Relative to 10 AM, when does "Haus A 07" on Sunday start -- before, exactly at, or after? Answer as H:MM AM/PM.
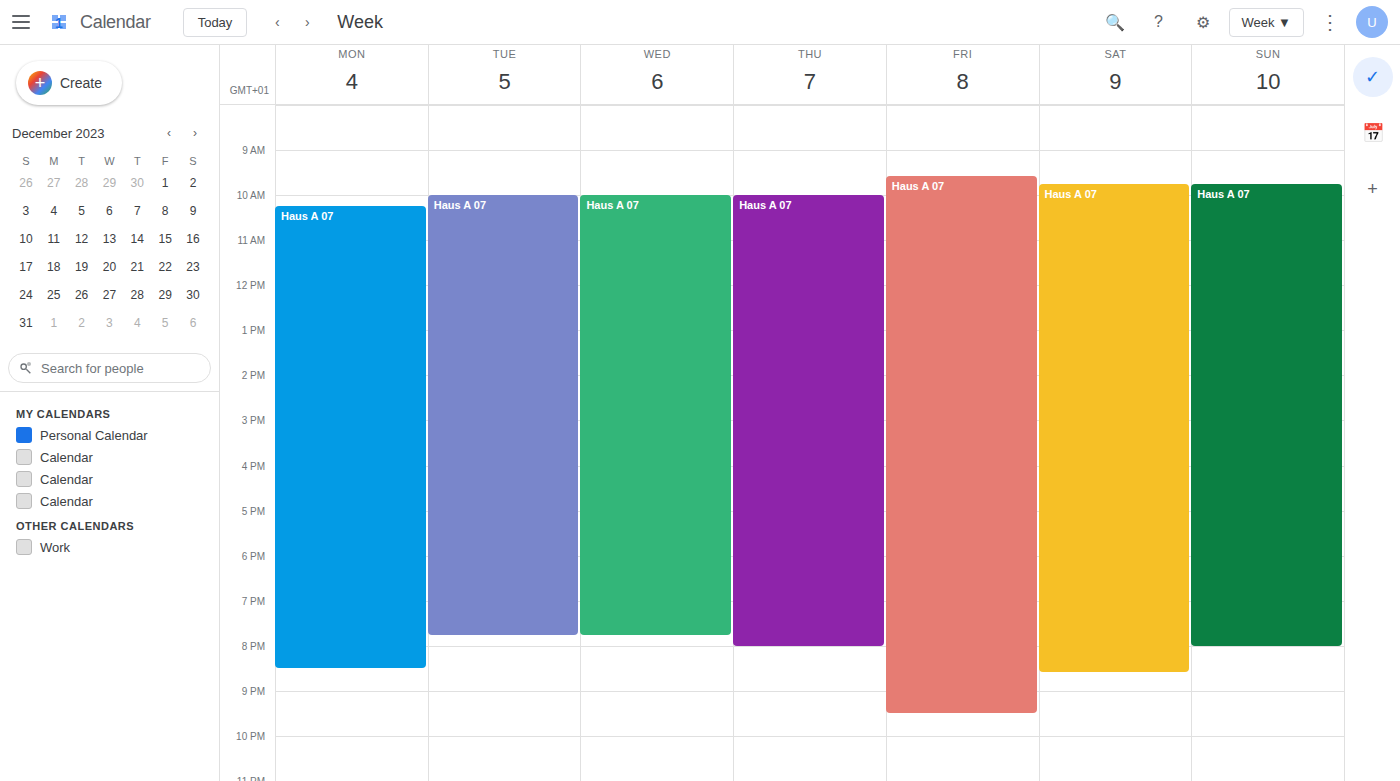
9:45 AM -- before 10 AM, 15 minutes above the 10 AM line.